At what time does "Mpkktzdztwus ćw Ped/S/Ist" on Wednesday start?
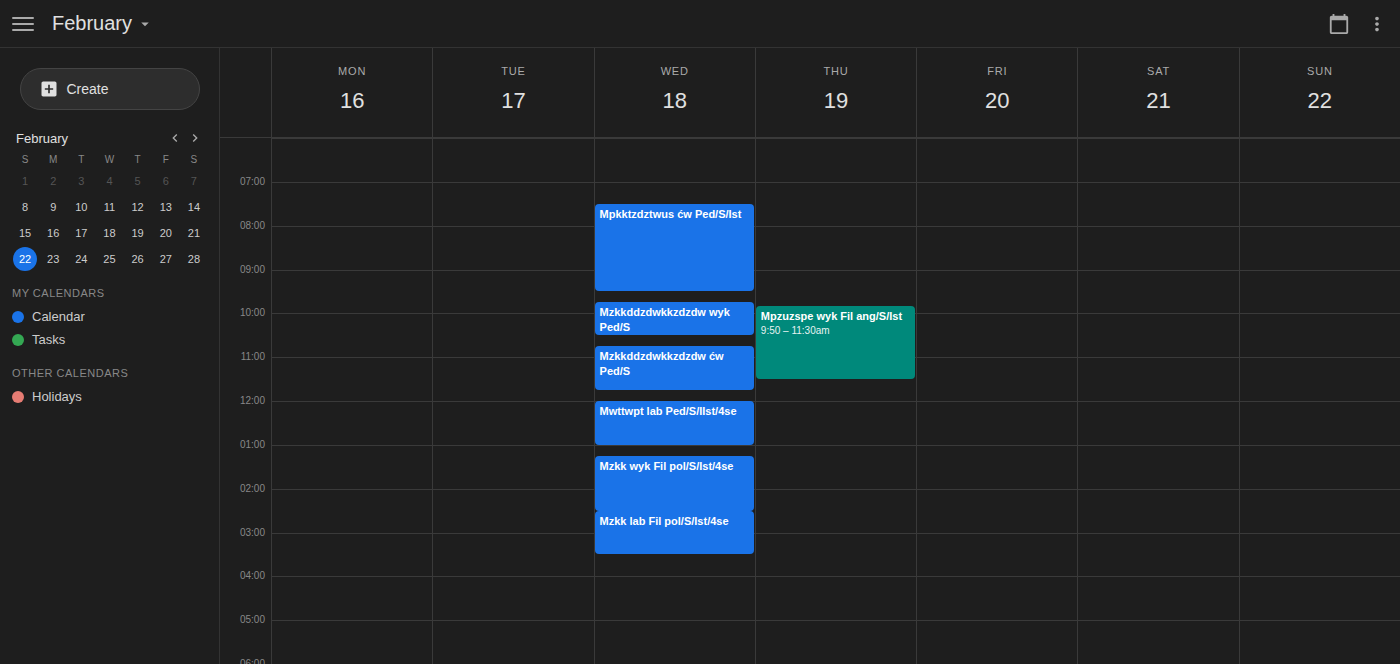
7:30 AM